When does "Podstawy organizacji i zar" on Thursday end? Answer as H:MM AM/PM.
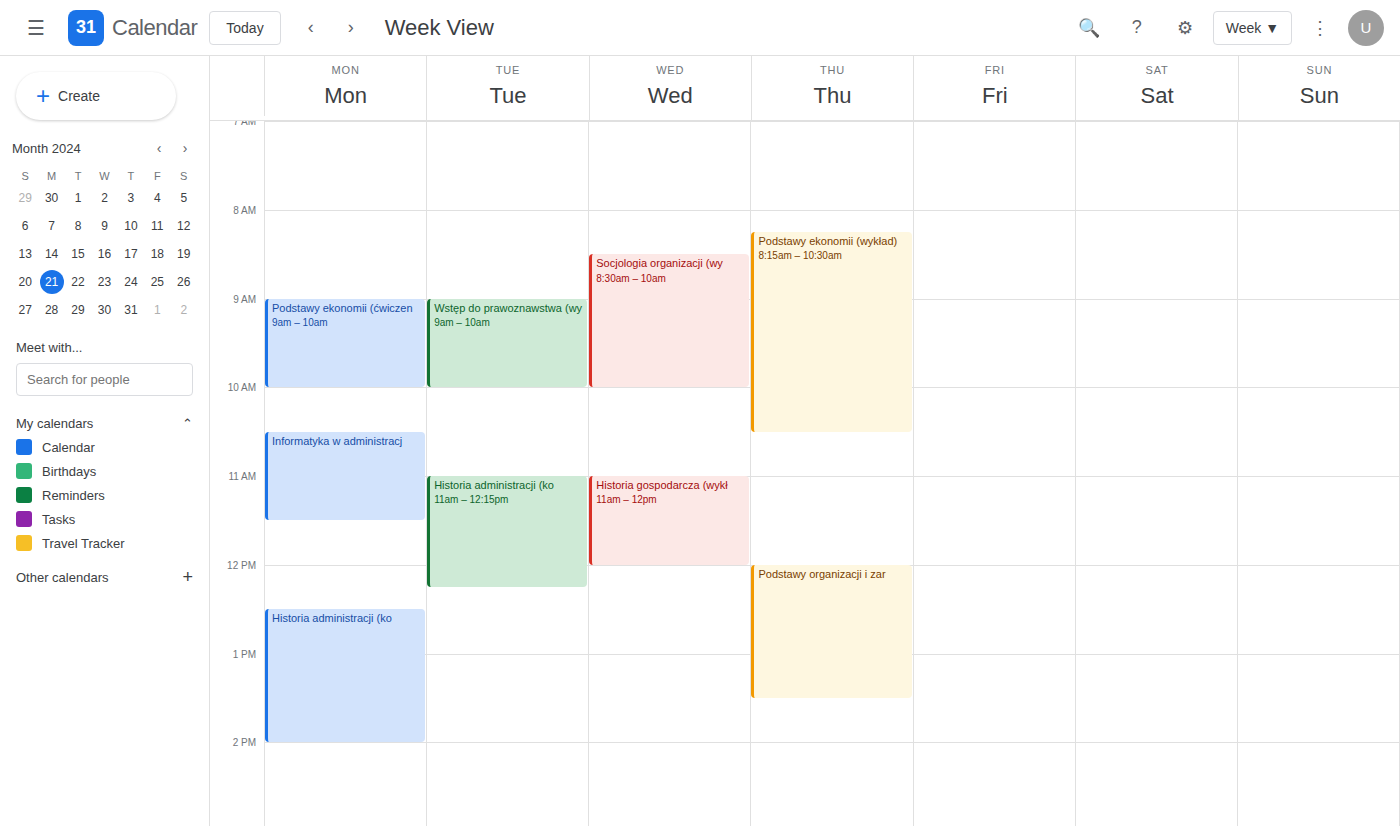
1:30 PM